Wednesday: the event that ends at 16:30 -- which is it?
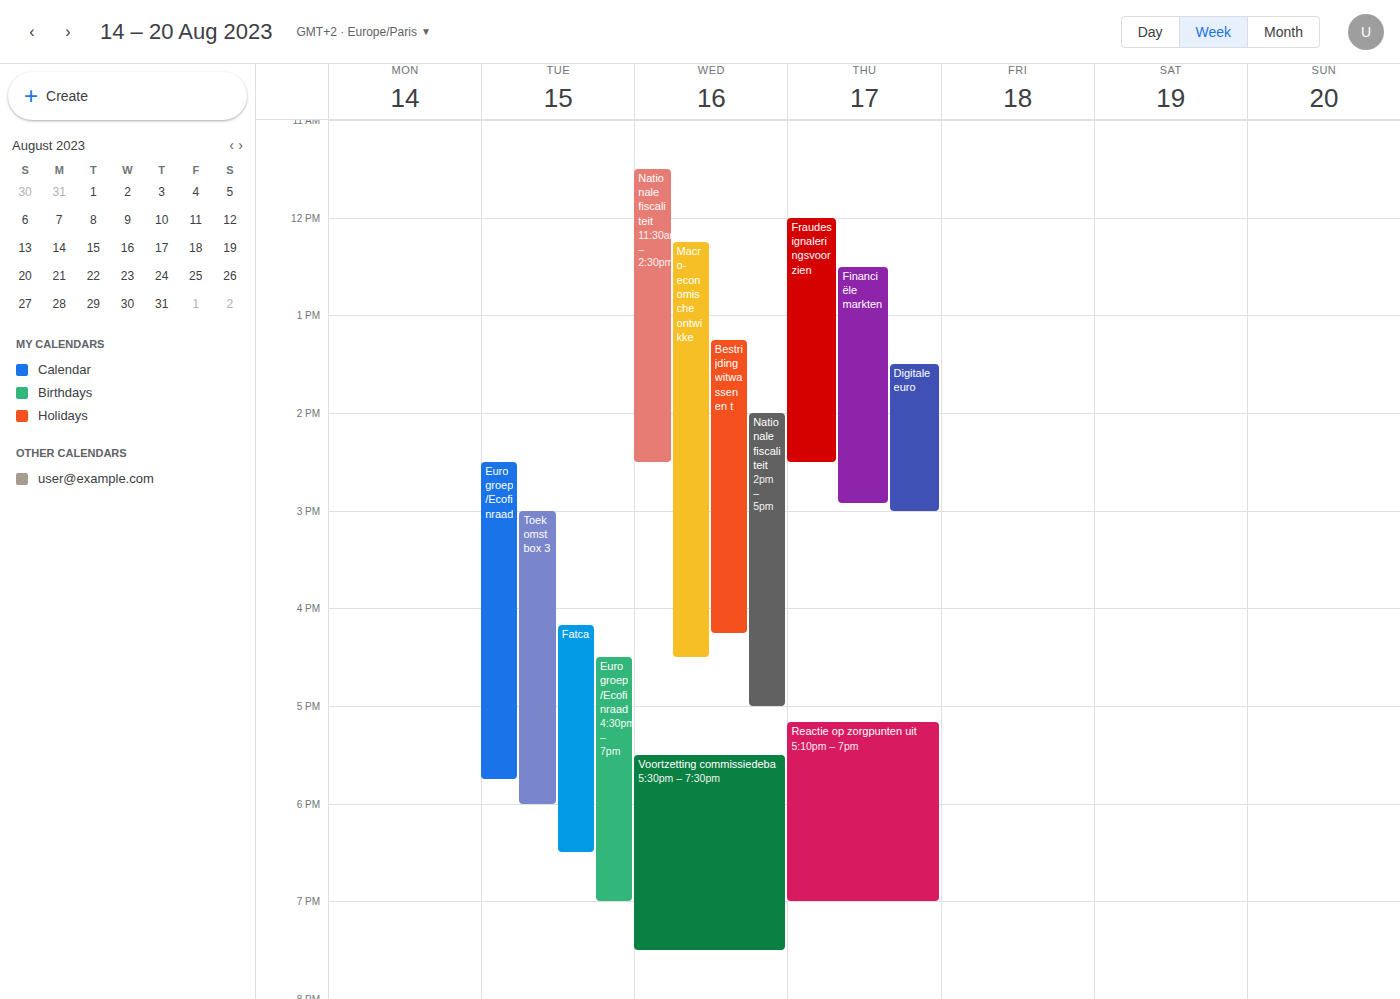
"Macro-economische ontwikke"